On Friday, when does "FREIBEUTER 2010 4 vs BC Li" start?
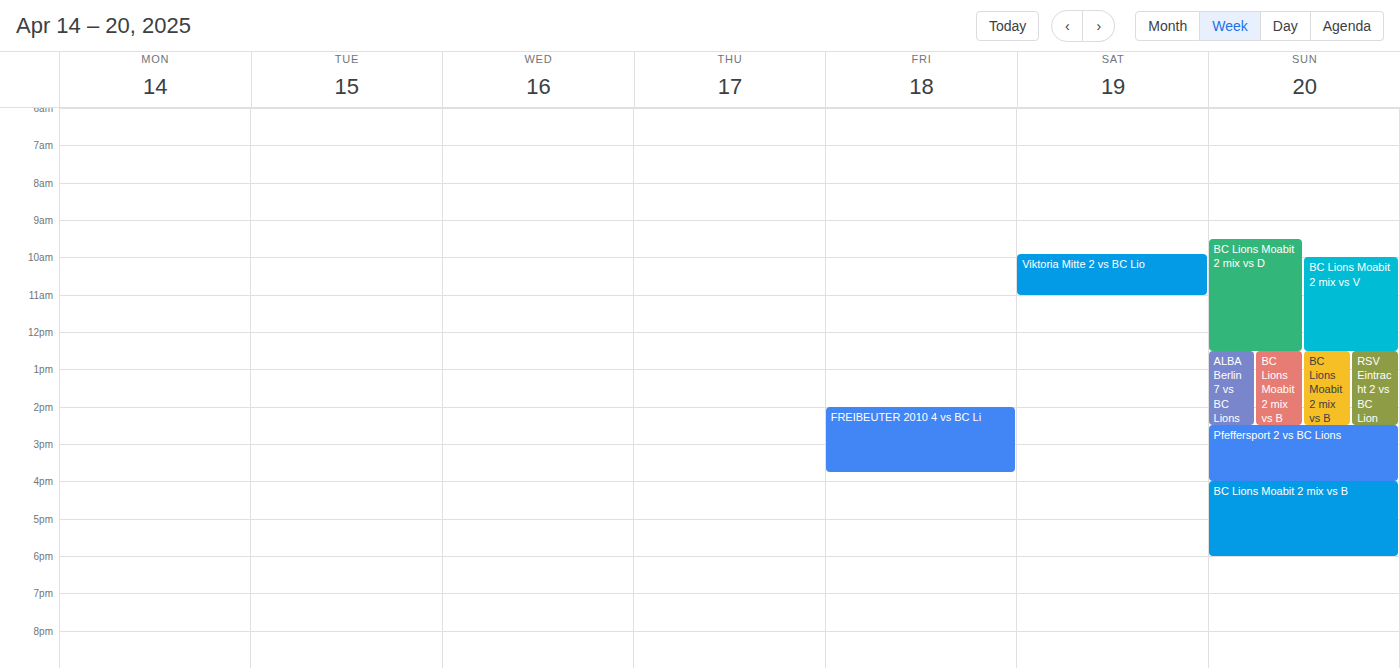
2:00 PM